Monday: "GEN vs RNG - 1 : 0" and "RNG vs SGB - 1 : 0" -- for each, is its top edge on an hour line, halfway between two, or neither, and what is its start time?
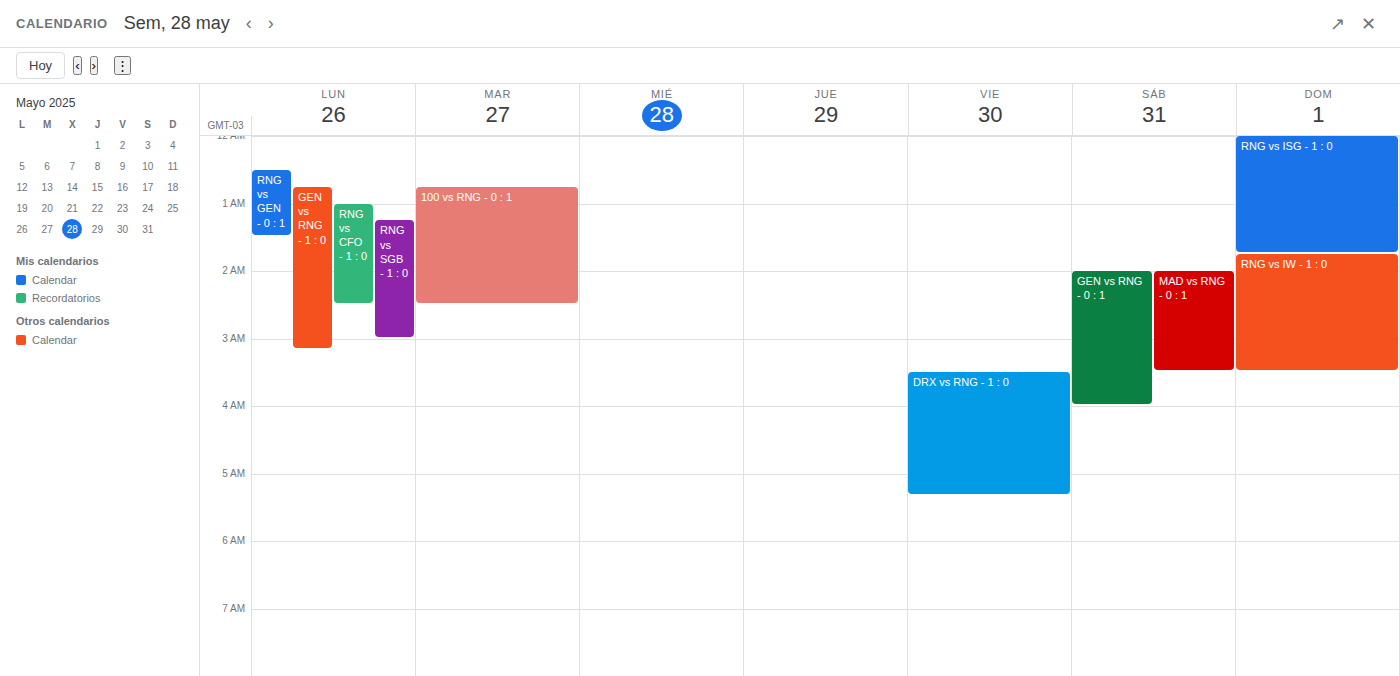
"GEN vs RNG - 1 : 0": 00:45, neither: three quarters of the way from the 00:00 line to the 01:00 line. "RNG vs SGB - 1 : 0": 01:15, neither: a quarter of the way from the 01:00 line to the 02:00 line.